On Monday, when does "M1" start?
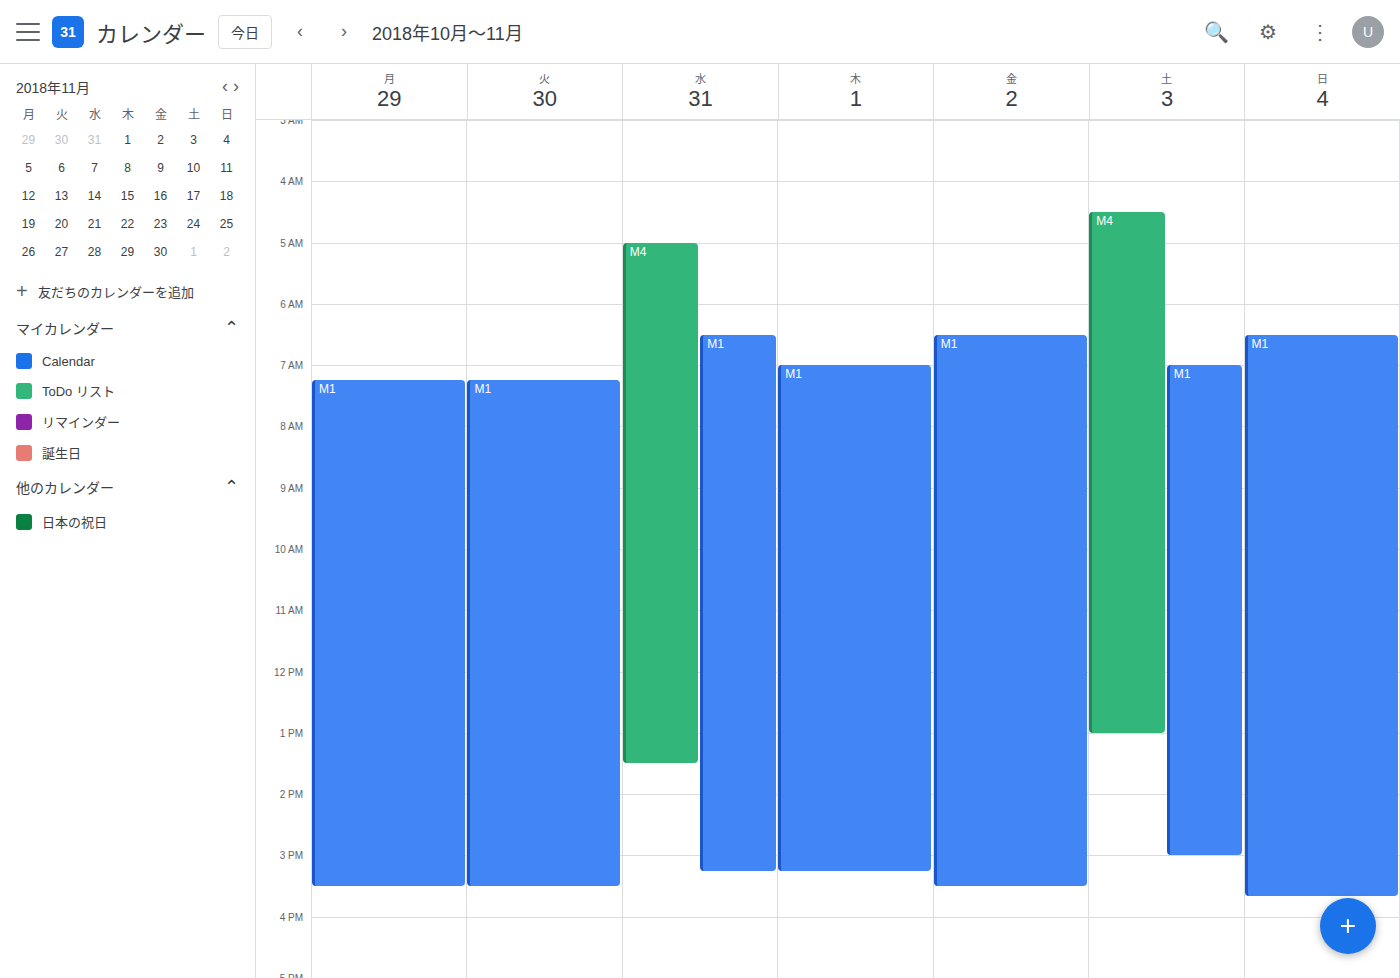
7:15 AM